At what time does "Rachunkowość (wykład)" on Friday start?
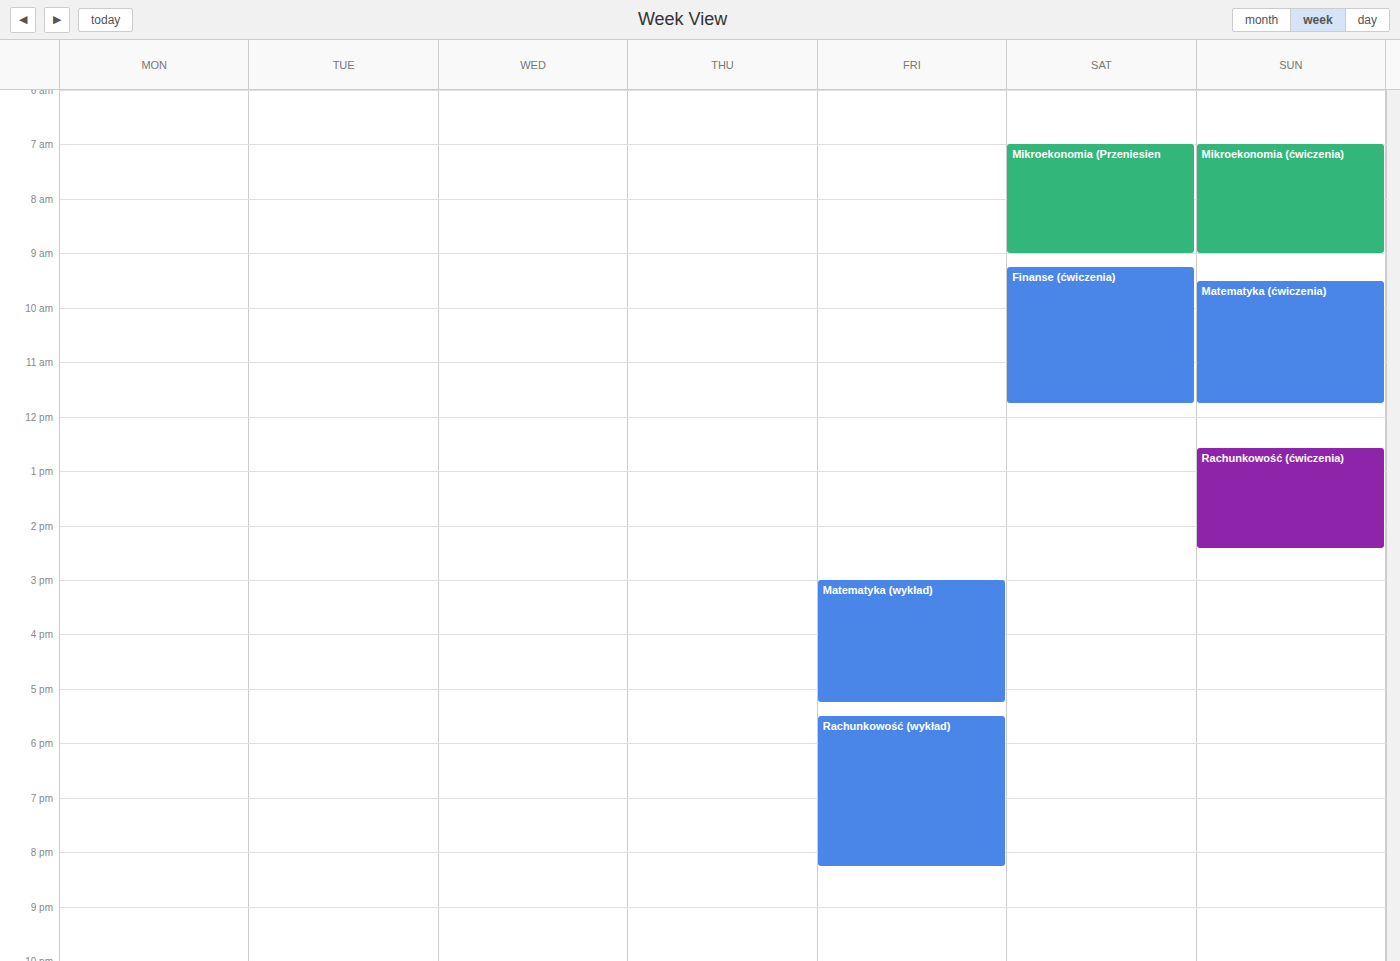
17:30